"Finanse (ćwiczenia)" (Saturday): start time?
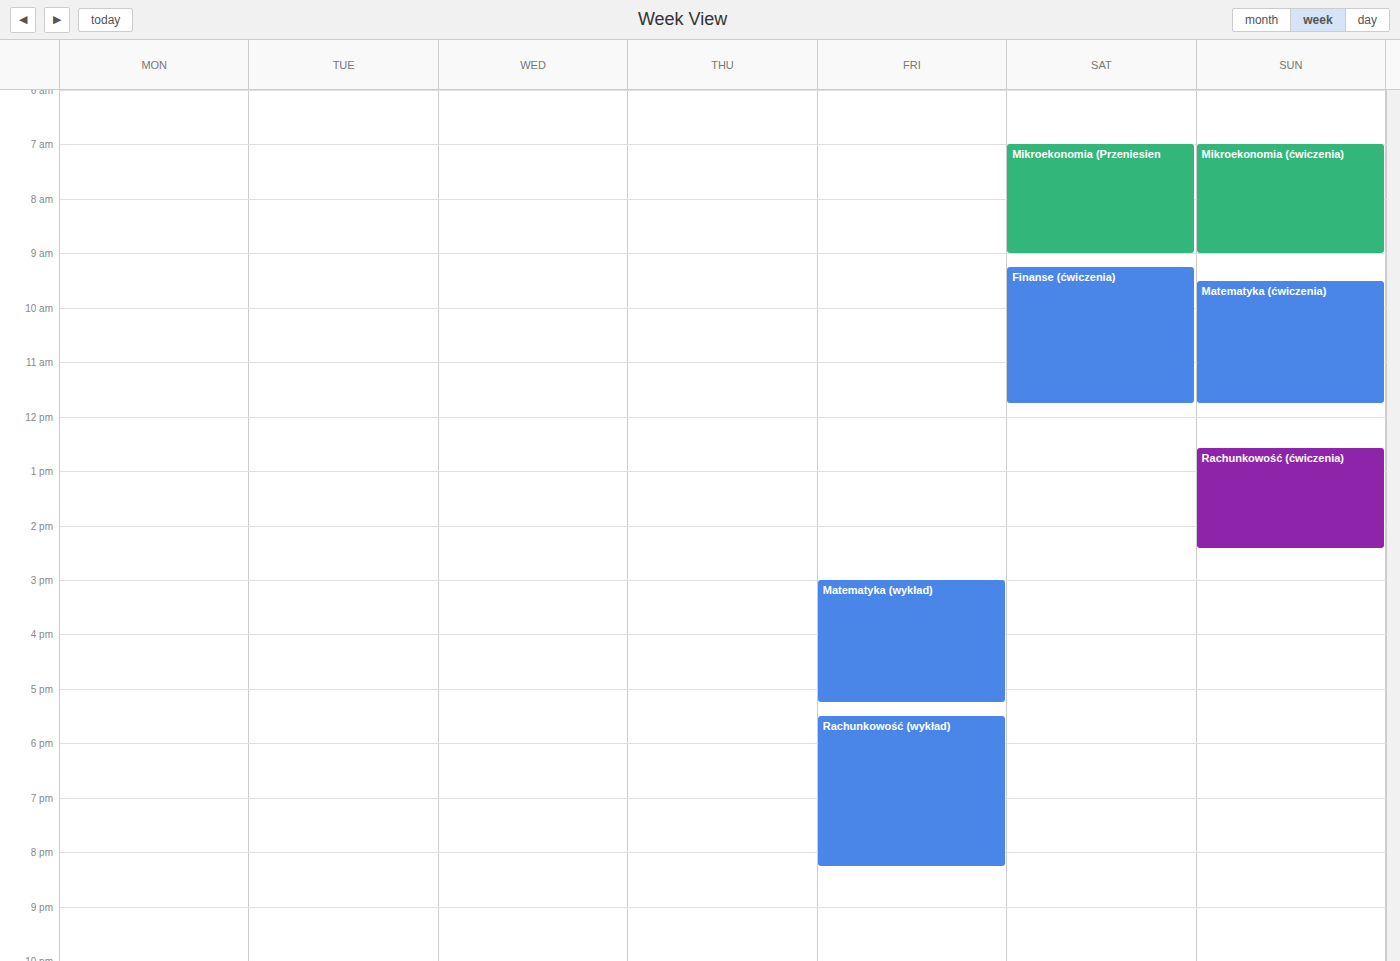
09:15